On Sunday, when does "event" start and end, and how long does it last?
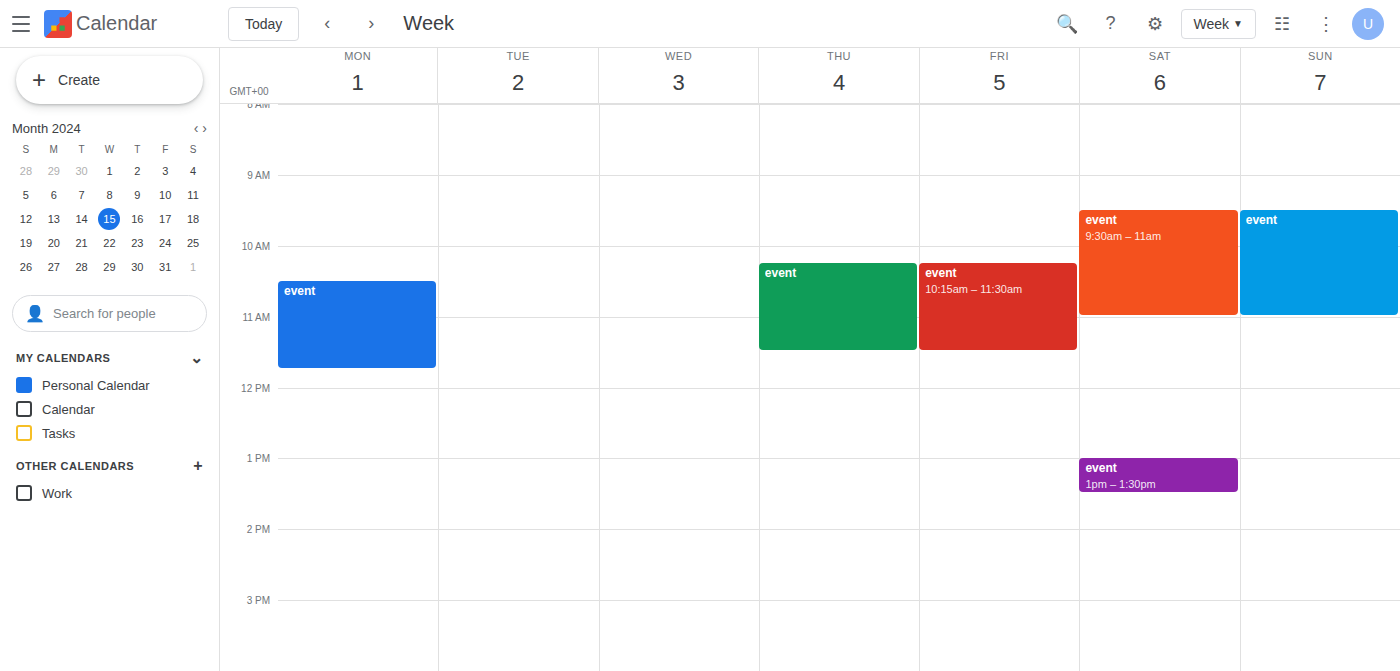
09:30 to 11:00, 1 hour 30 minutes